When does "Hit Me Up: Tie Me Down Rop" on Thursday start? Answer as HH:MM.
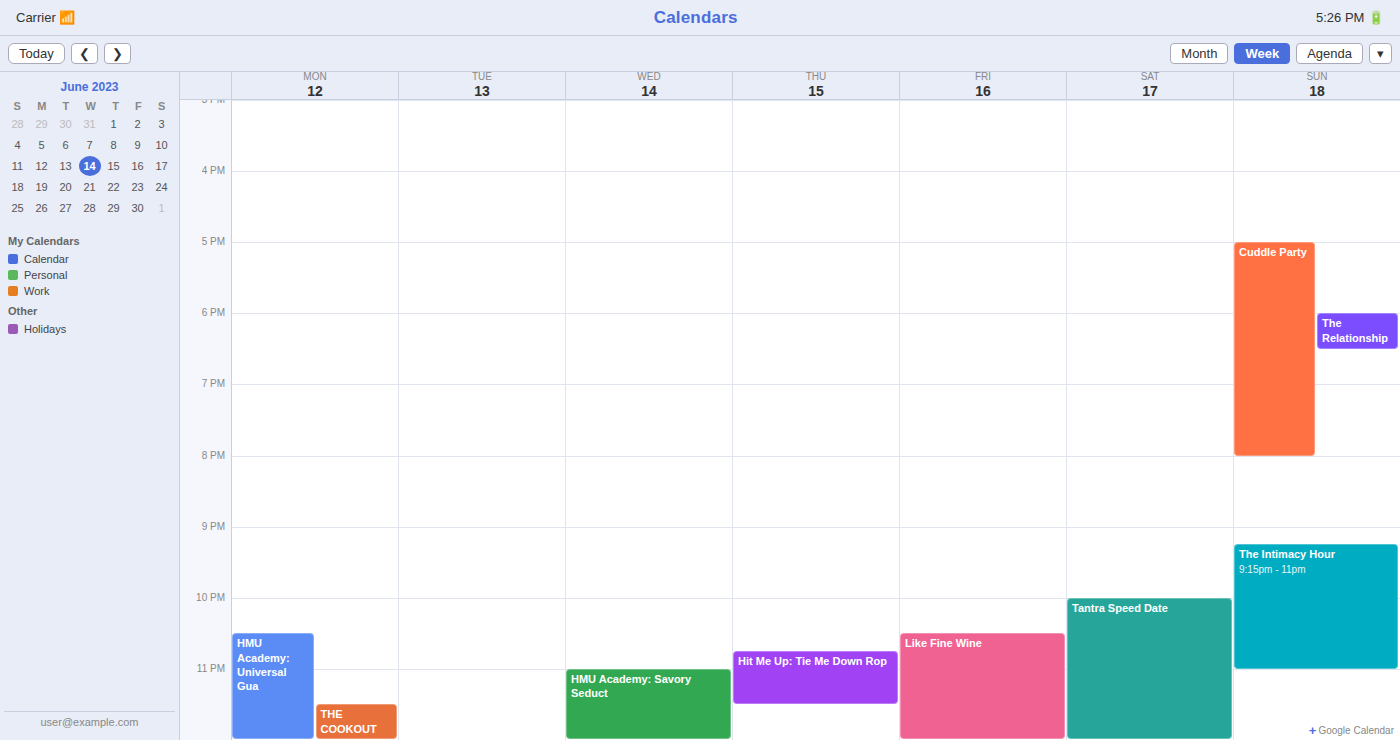
22:45